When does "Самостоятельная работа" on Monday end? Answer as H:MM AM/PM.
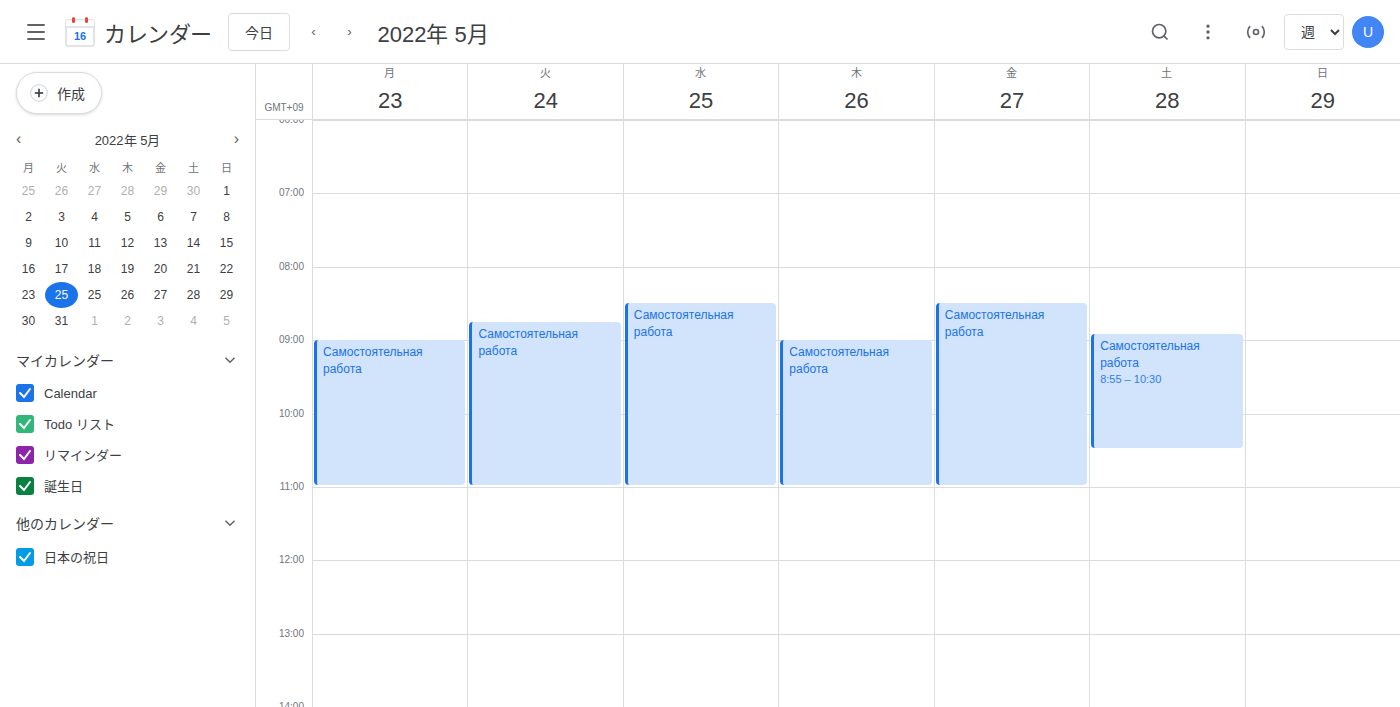
11:00 AM